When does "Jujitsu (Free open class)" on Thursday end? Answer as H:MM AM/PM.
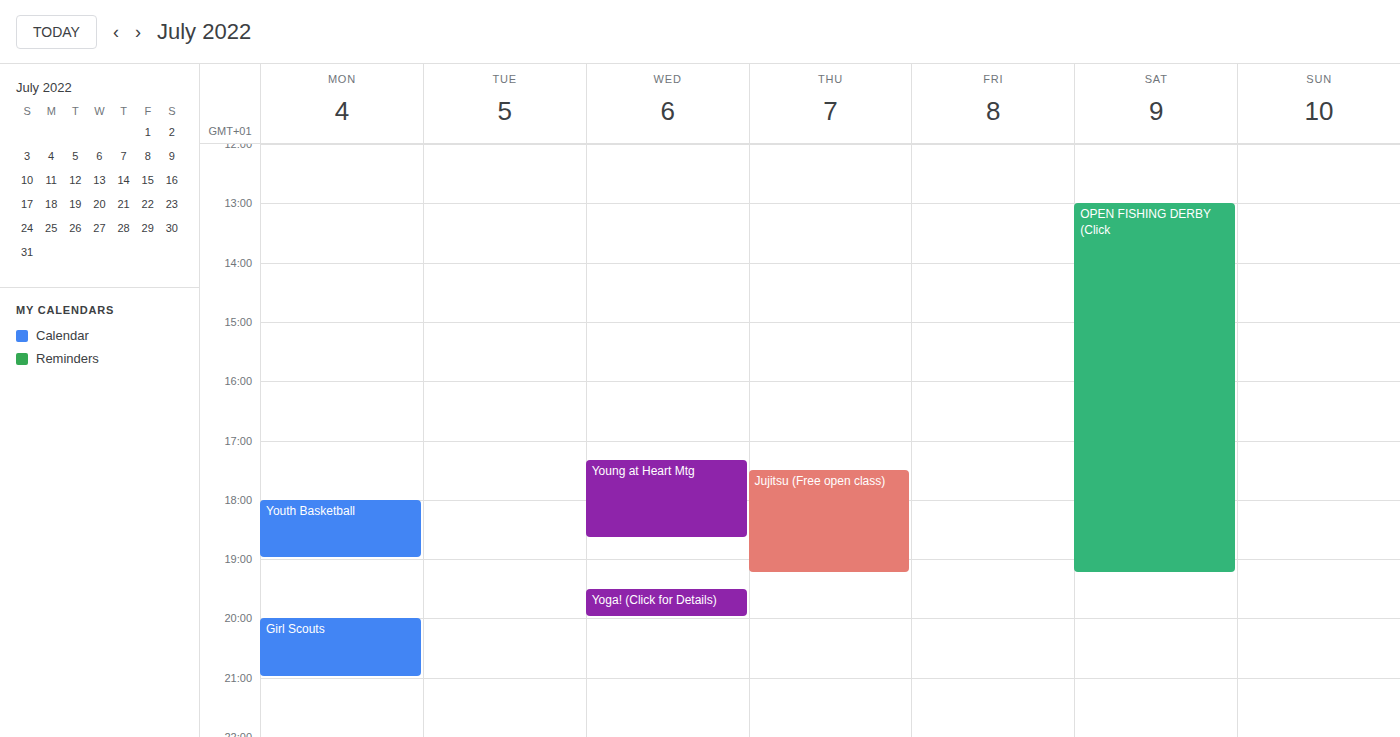
7:15 PM